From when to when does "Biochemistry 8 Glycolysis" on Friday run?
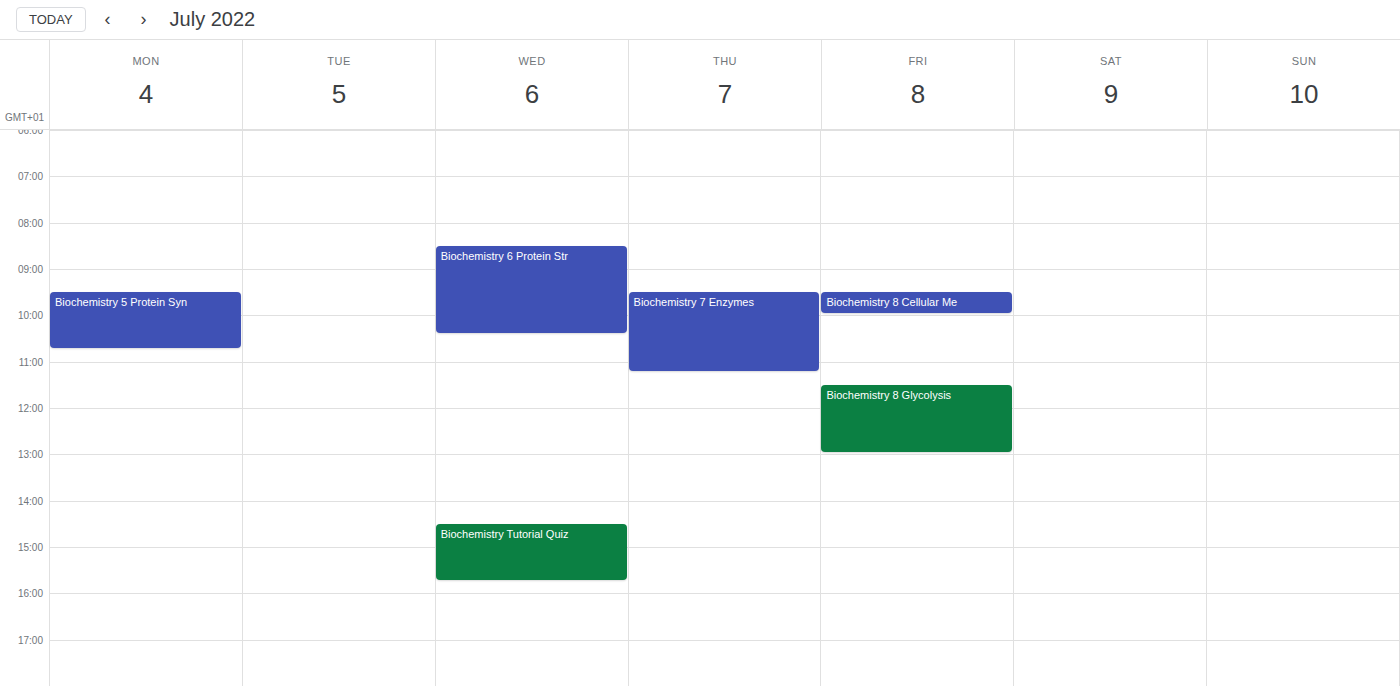
11:30 to 13:00